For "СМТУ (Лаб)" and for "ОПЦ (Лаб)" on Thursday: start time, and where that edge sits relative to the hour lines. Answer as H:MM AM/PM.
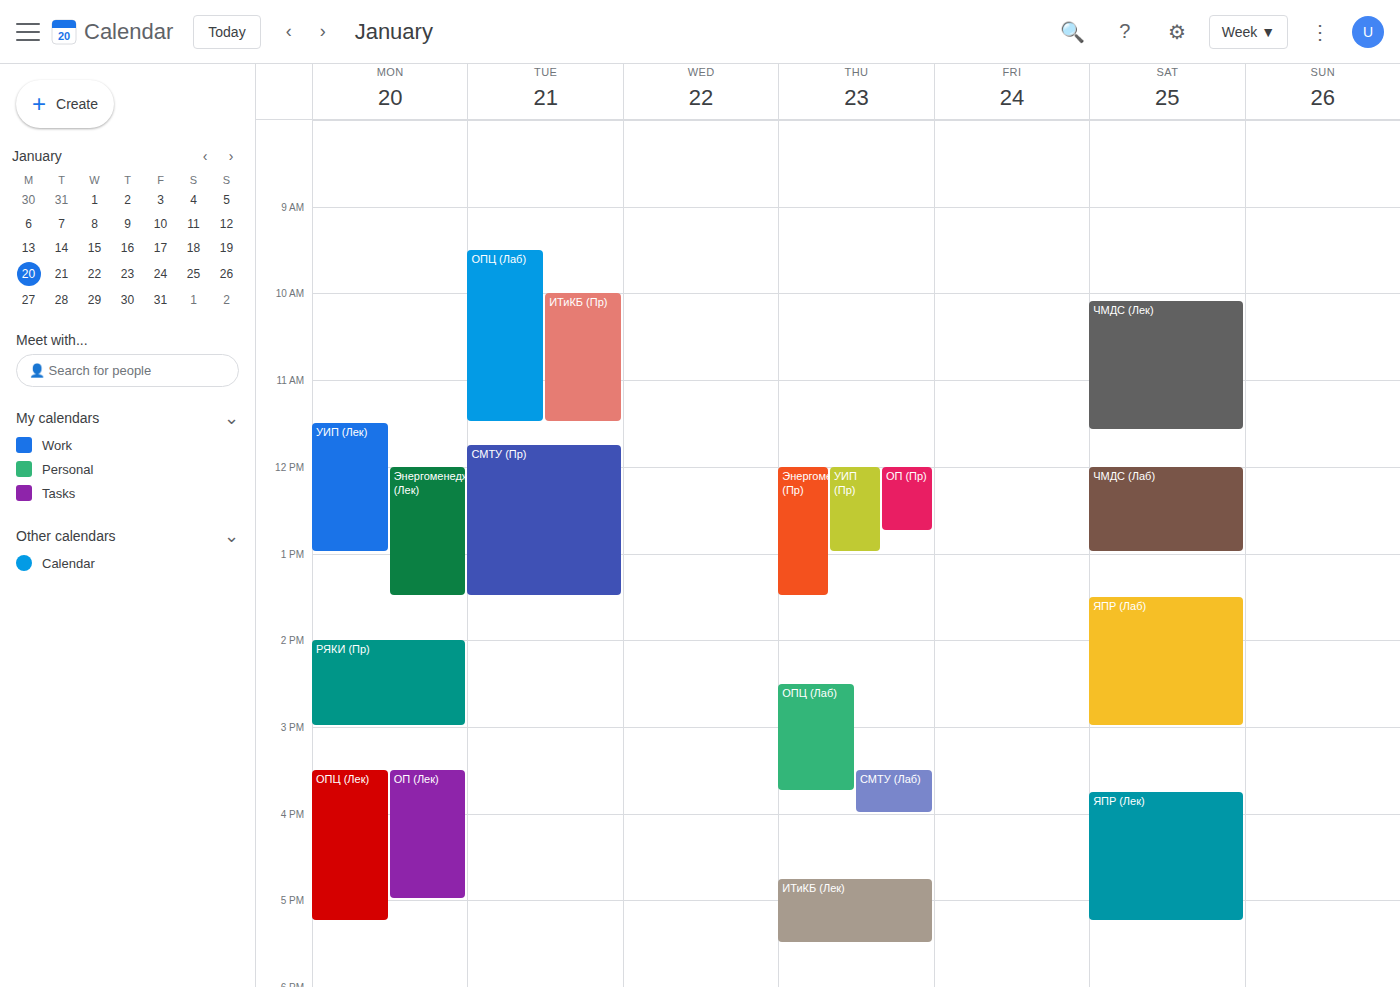
"СМТУ (Лаб)": 3:30 PM, halfway between the 3 PM and 4 PM lines. "ОПЦ (Лаб)": 2:30 PM, halfway between the 2 PM and 3 PM lines.